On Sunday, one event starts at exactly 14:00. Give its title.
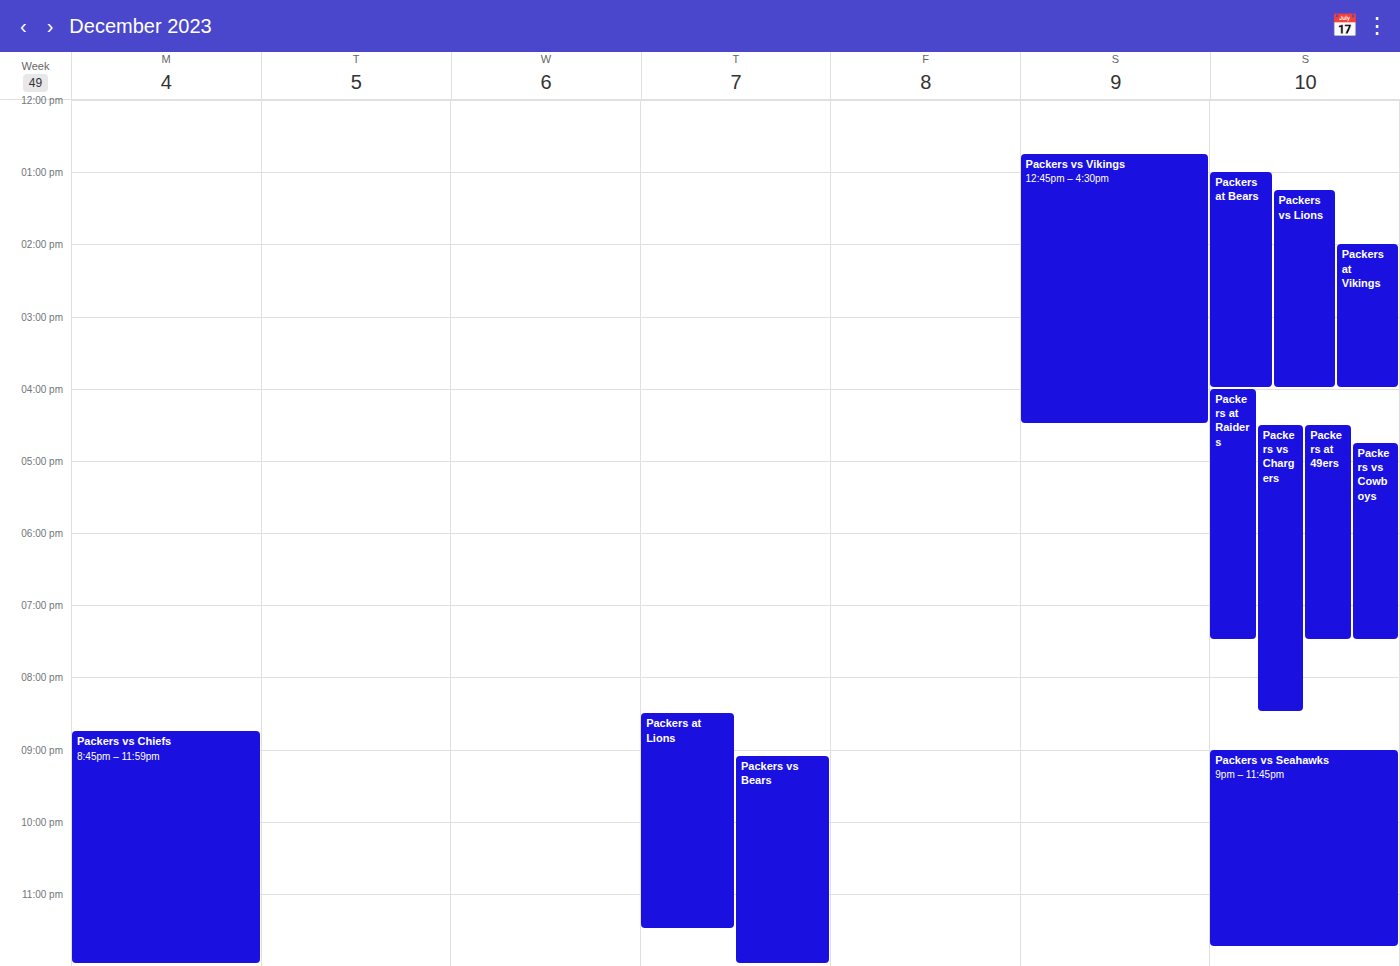
"Packers at Vikings"